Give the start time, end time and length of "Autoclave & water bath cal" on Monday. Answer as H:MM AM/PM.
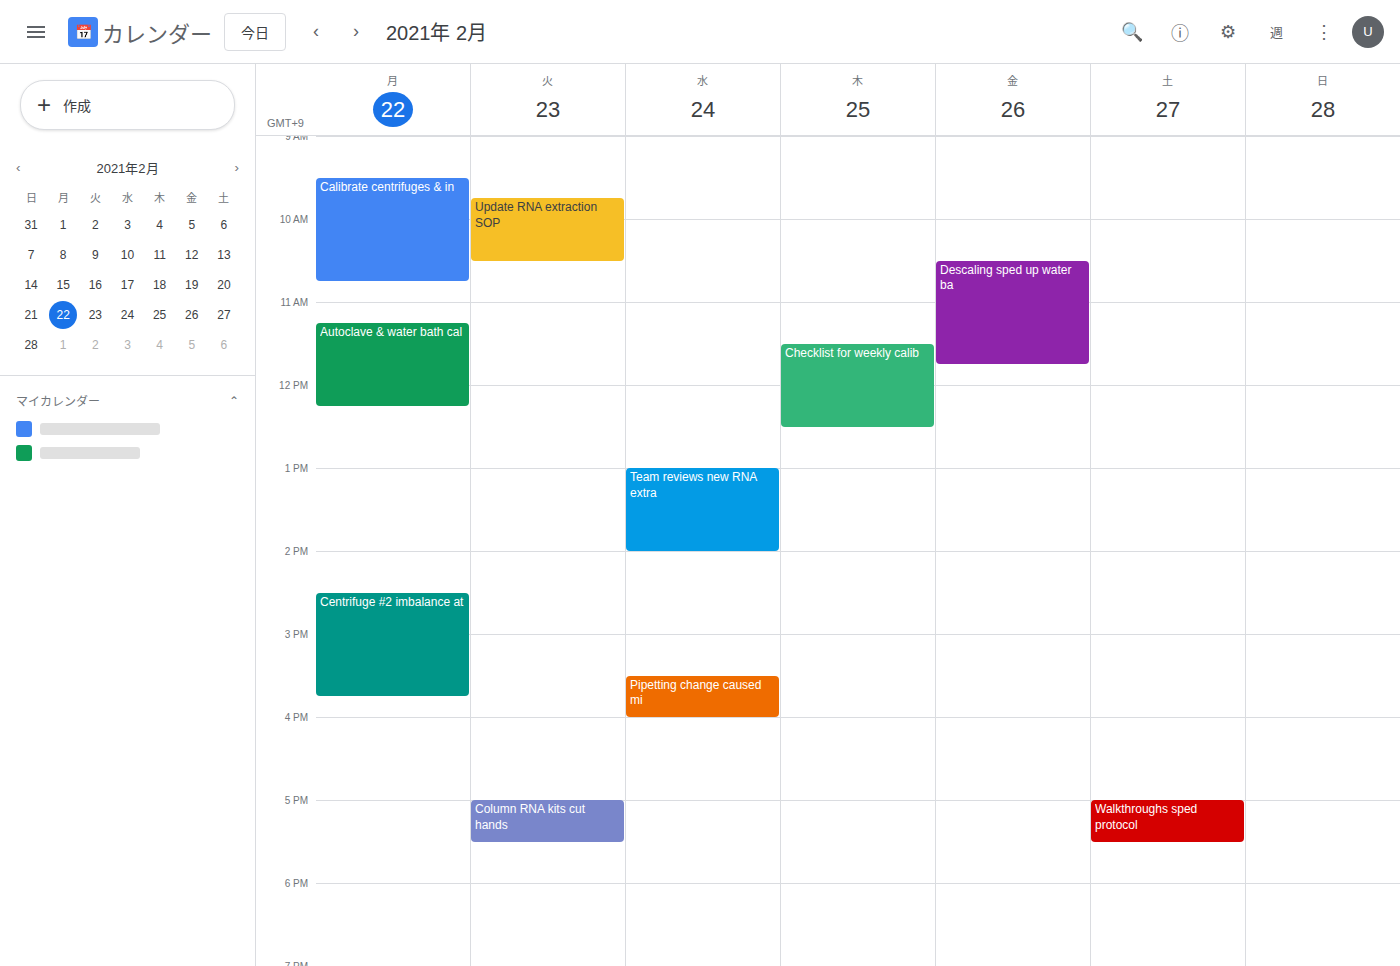
11:15 AM to 12:15 PM, 1 hour